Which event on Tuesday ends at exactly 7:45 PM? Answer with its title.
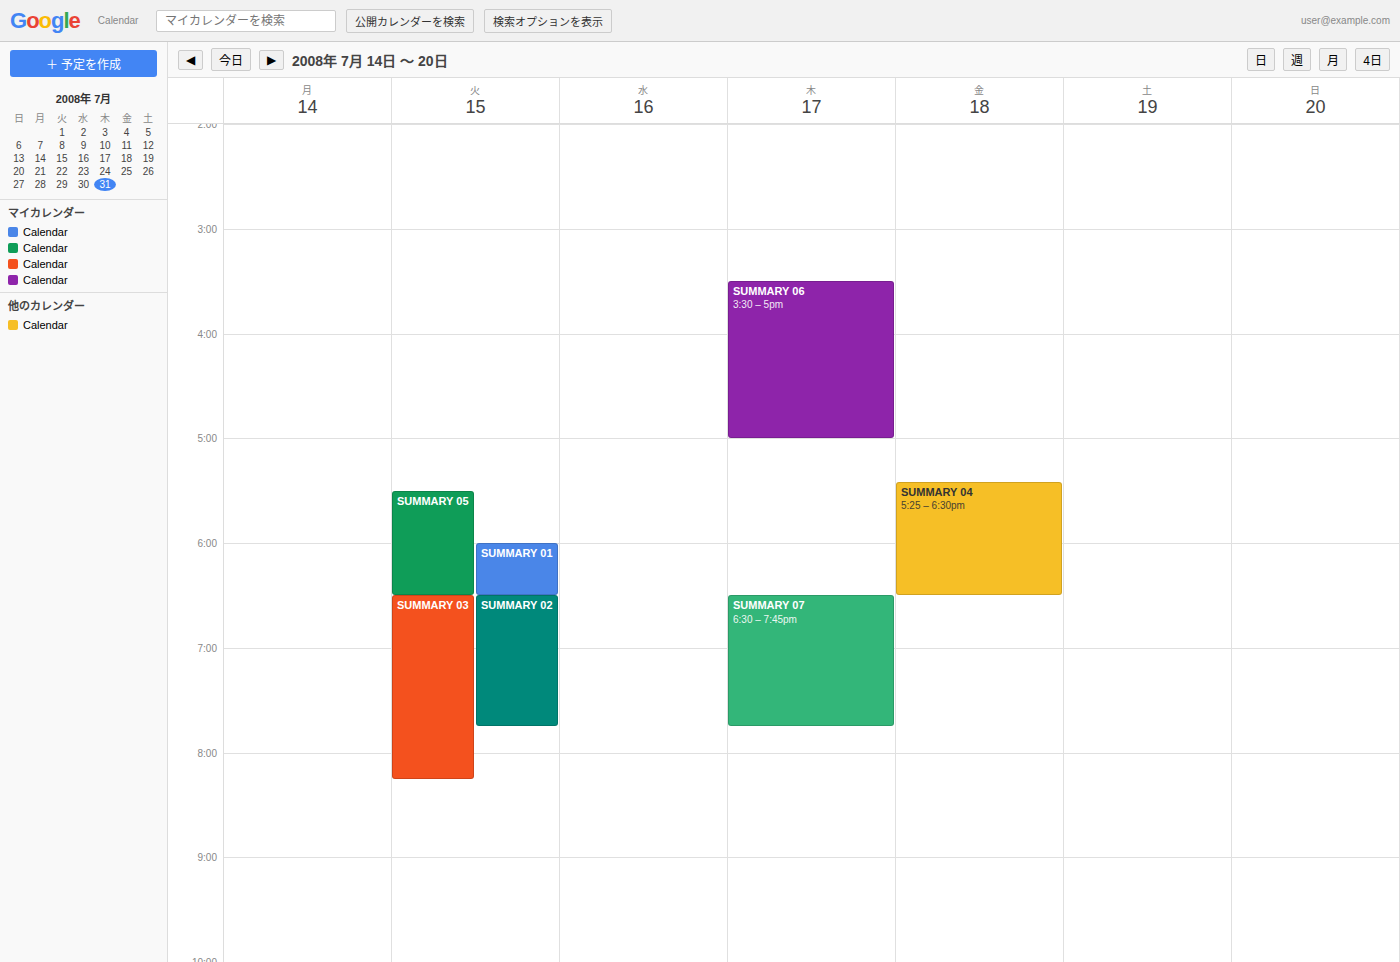
"SUMMARY 02"